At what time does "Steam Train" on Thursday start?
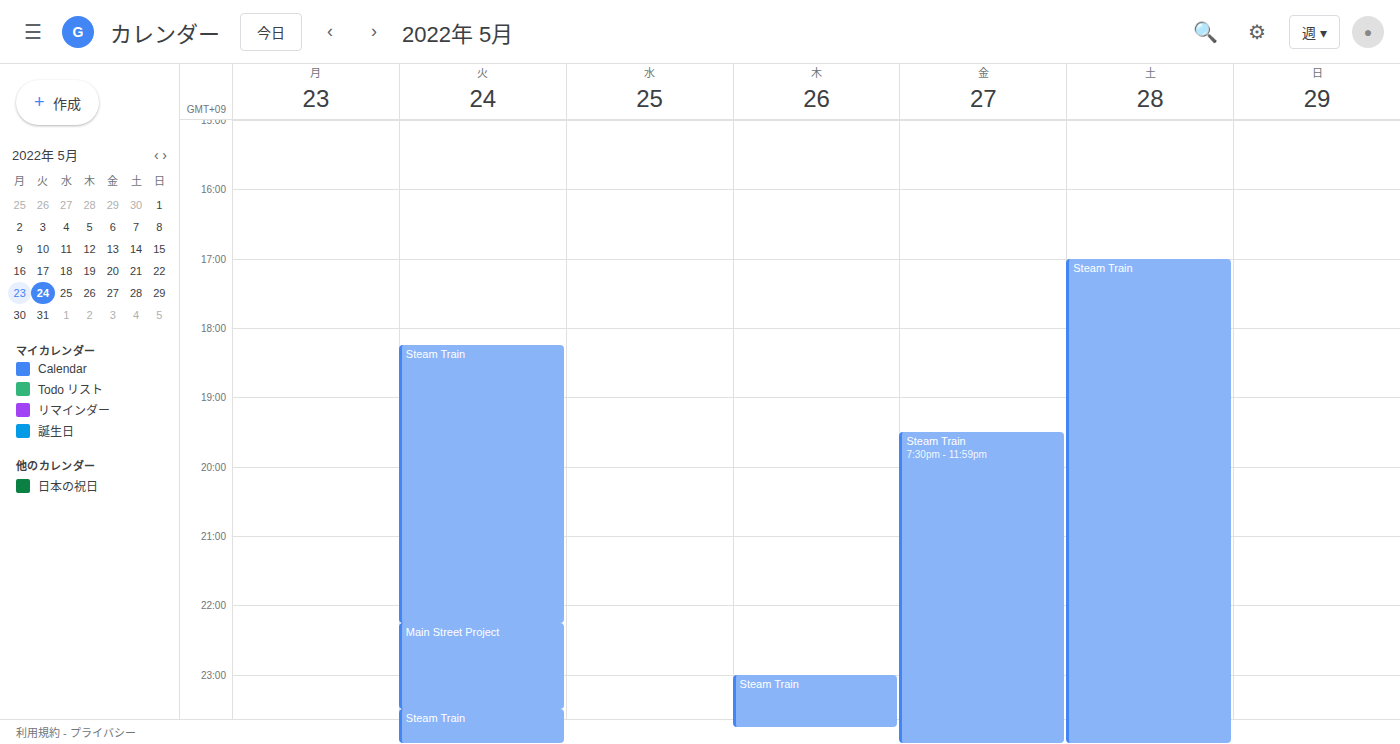
11:00 PM